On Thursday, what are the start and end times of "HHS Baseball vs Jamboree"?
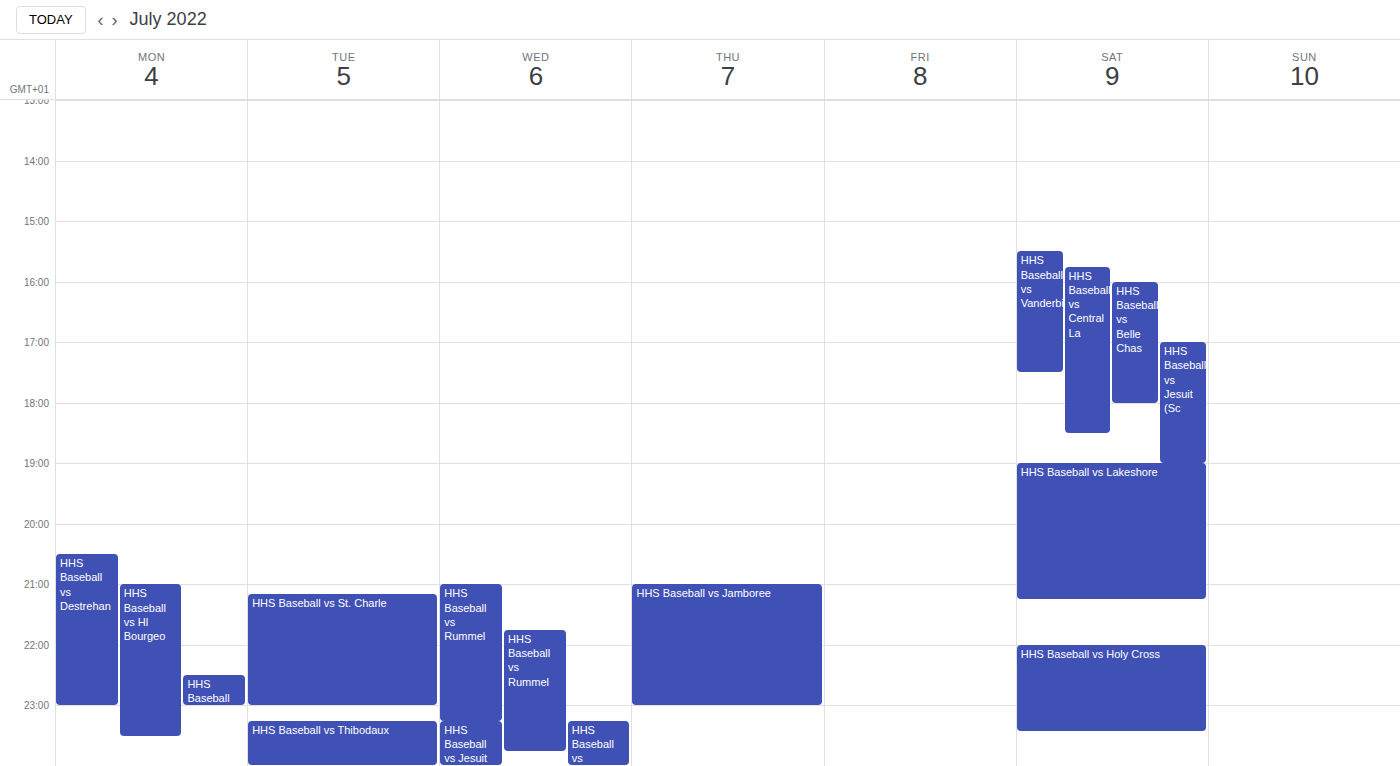
9:00 PM to 11:00 PM